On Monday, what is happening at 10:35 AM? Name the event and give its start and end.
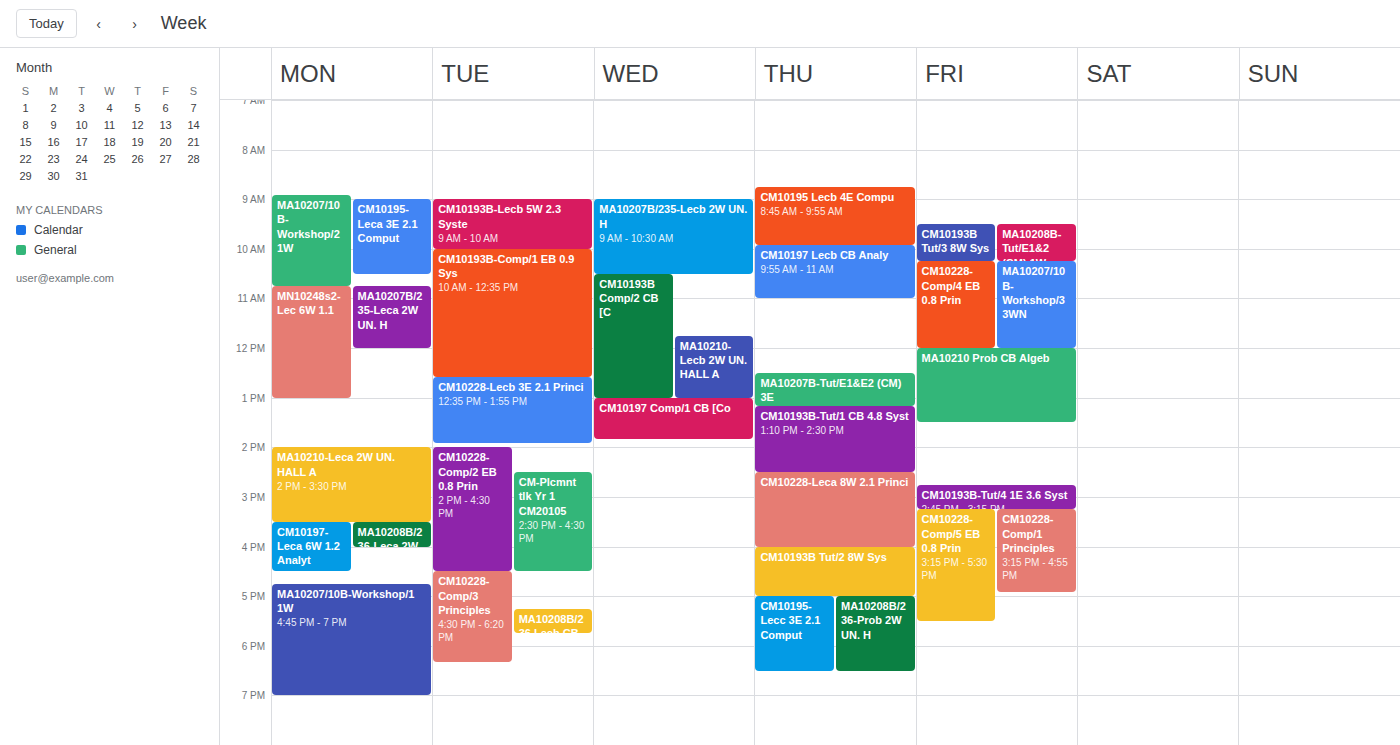
"MA10207/10B-Workshop/2 1W", 8:55 AM to 10:45 AM